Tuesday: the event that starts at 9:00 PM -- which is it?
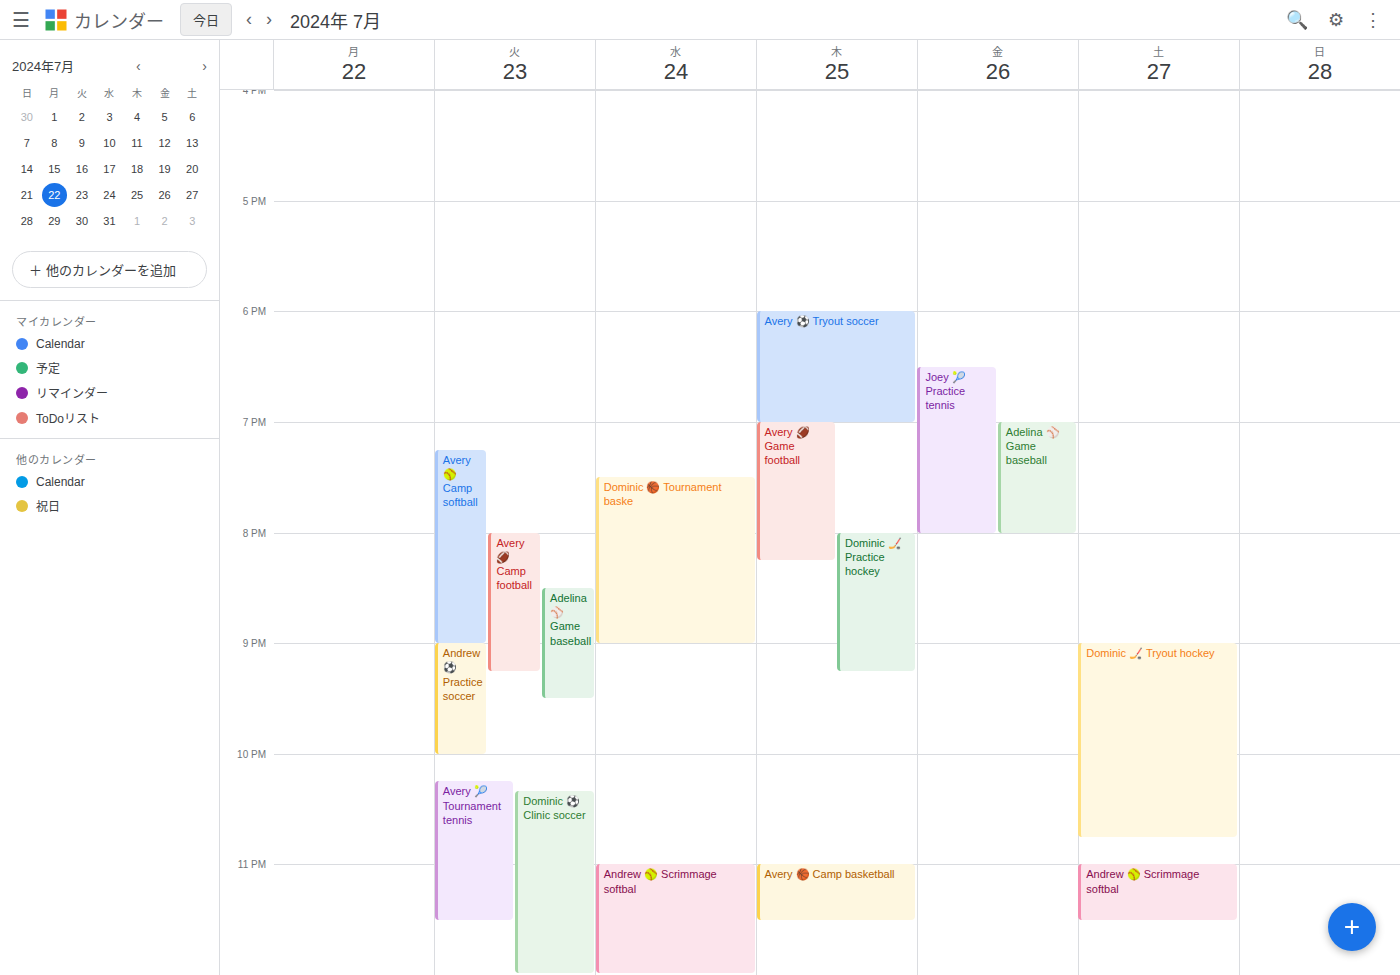
"Andrew ⚽ Practice soccer"